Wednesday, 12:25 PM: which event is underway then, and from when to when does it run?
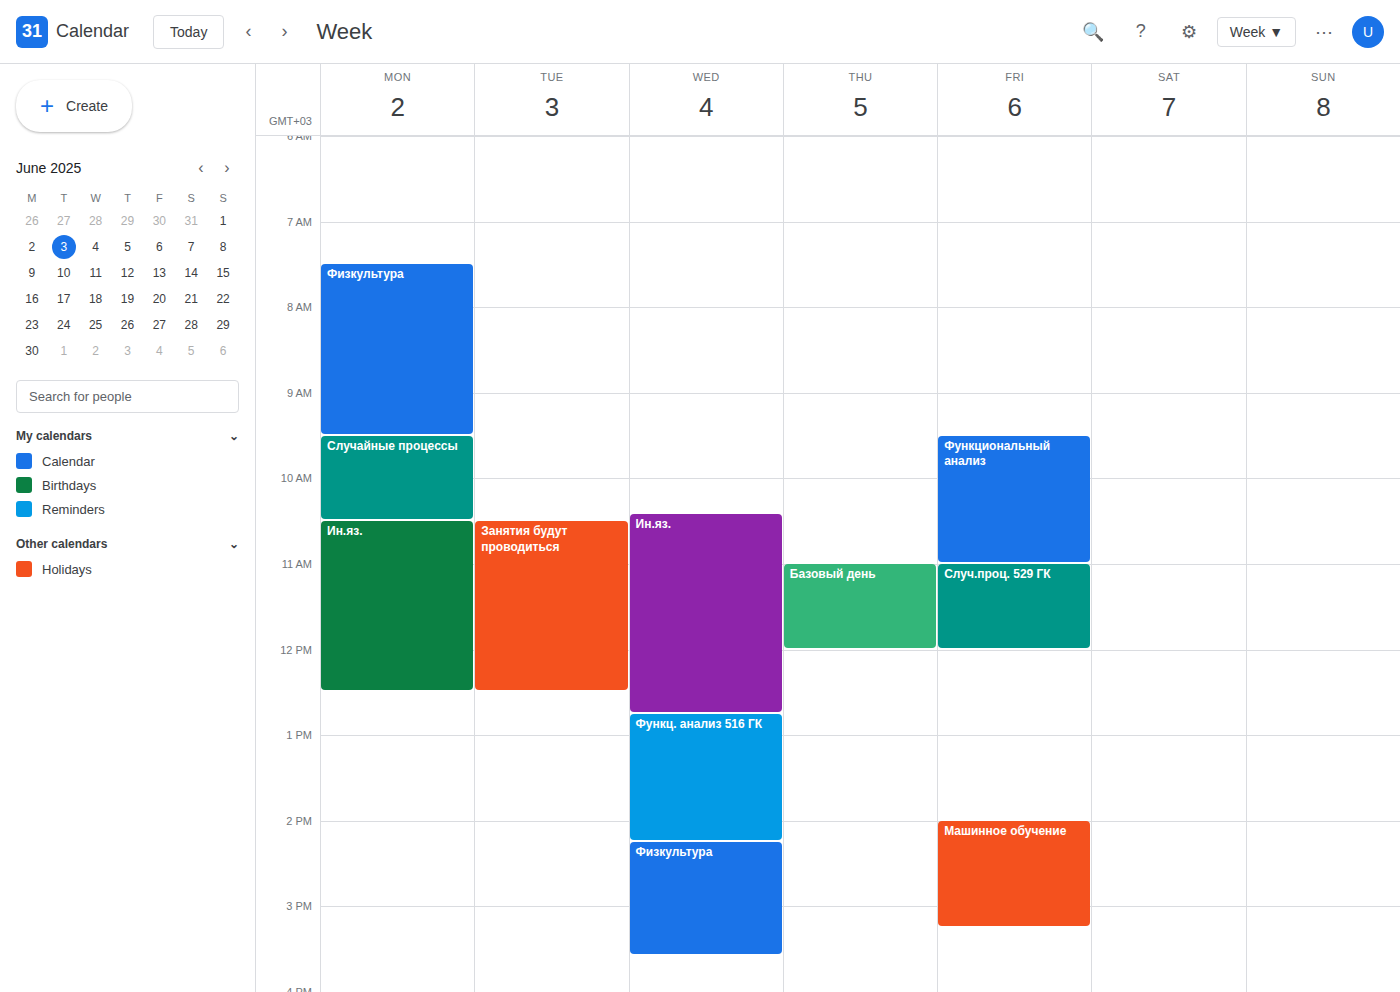
"Ин.яз.", 10:25 AM to 12:45 PM